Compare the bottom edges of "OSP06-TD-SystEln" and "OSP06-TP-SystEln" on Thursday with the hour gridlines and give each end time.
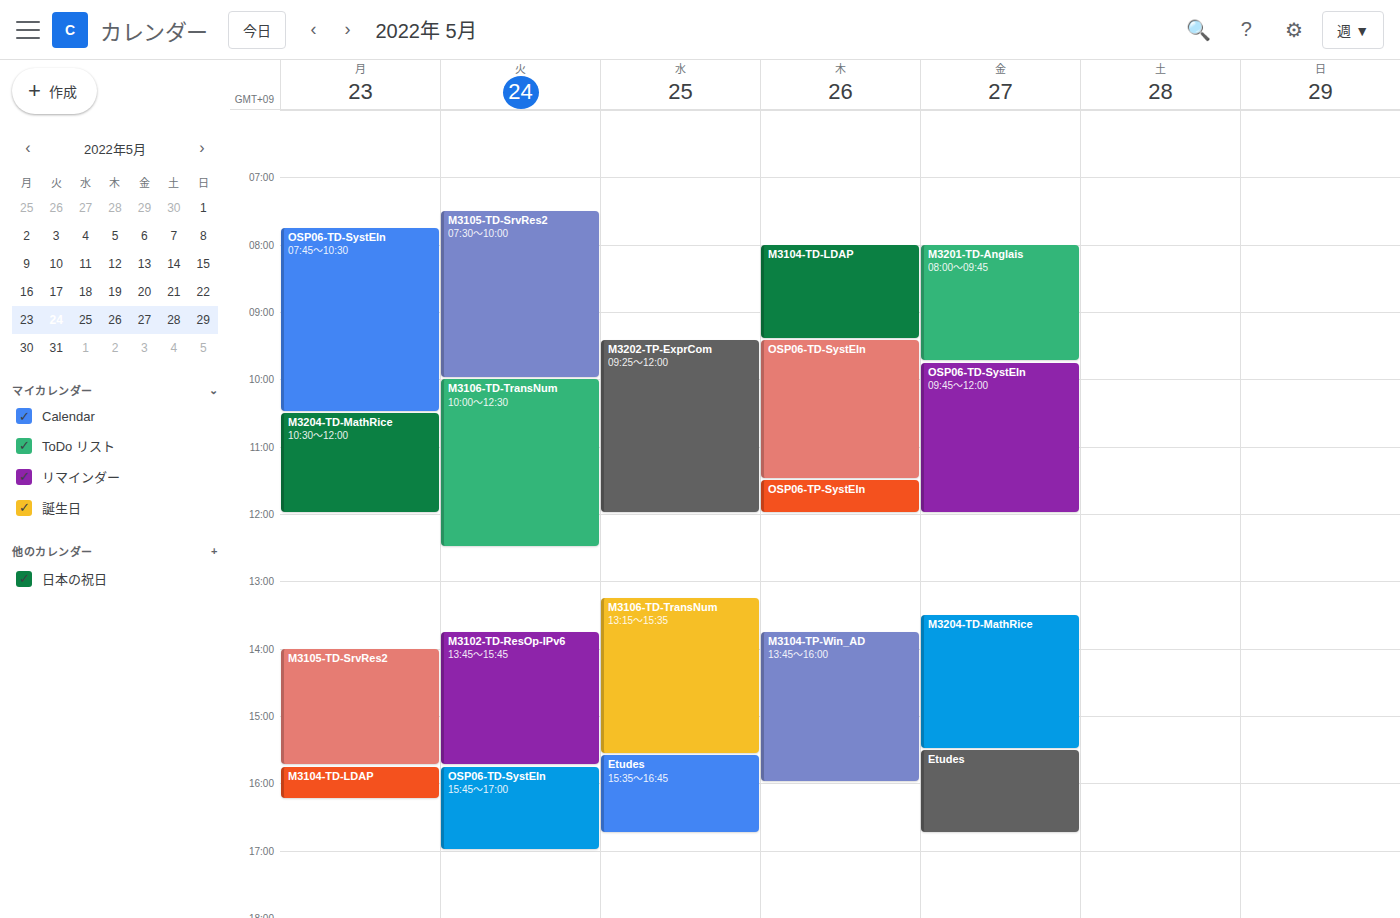
"OSP06-TD-SystEln": 11:30 AM, halfway between the 11 AM and 12 PM lines. "OSP06-TP-SystEln": 12:00 PM, exactly on the 12 PM line.